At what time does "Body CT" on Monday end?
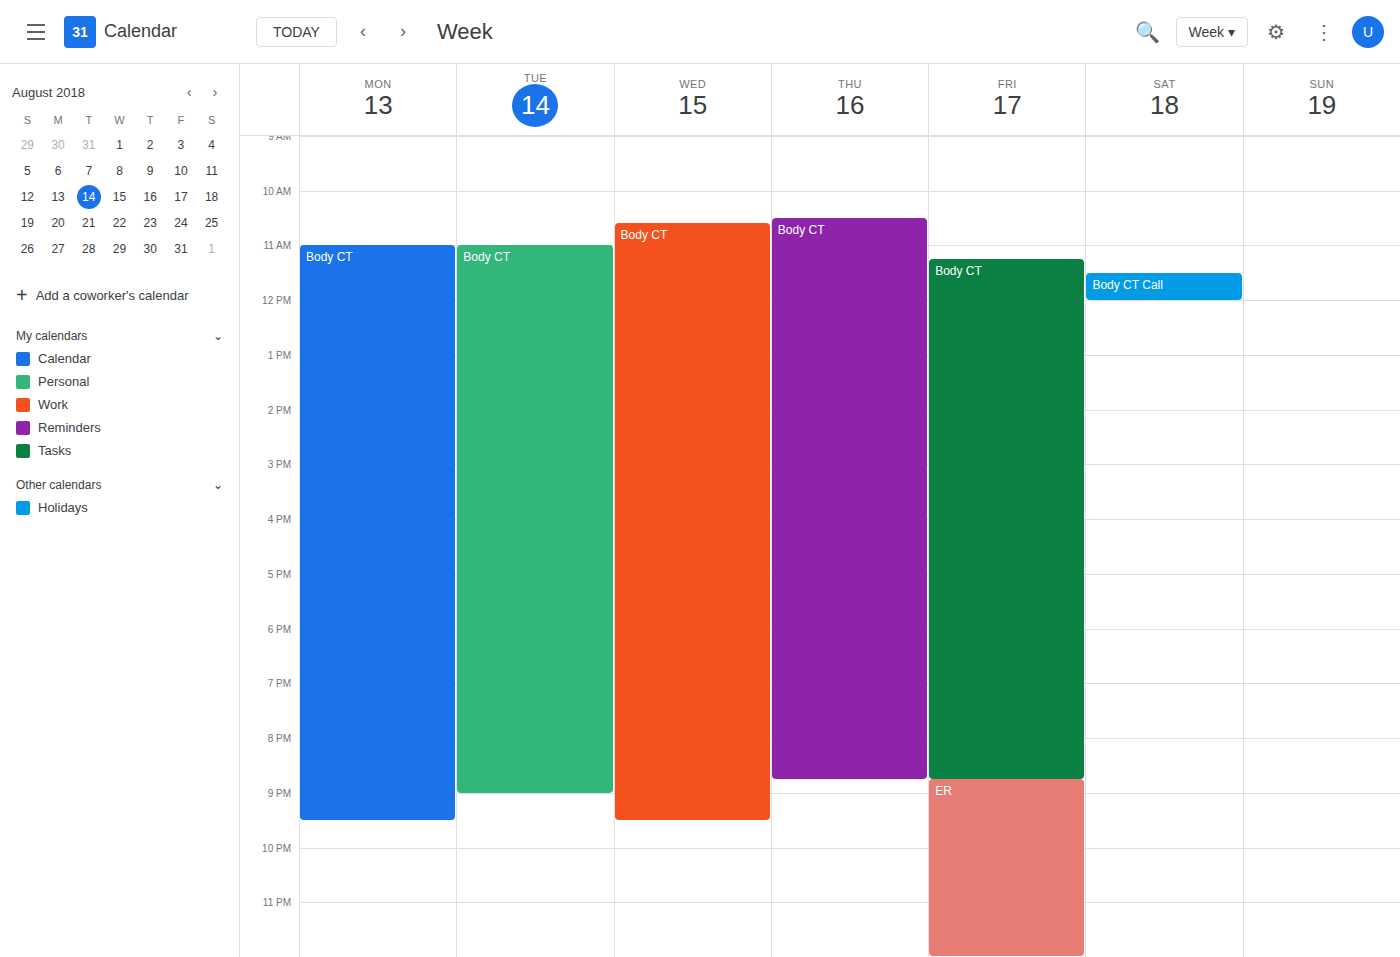
9:30 PM